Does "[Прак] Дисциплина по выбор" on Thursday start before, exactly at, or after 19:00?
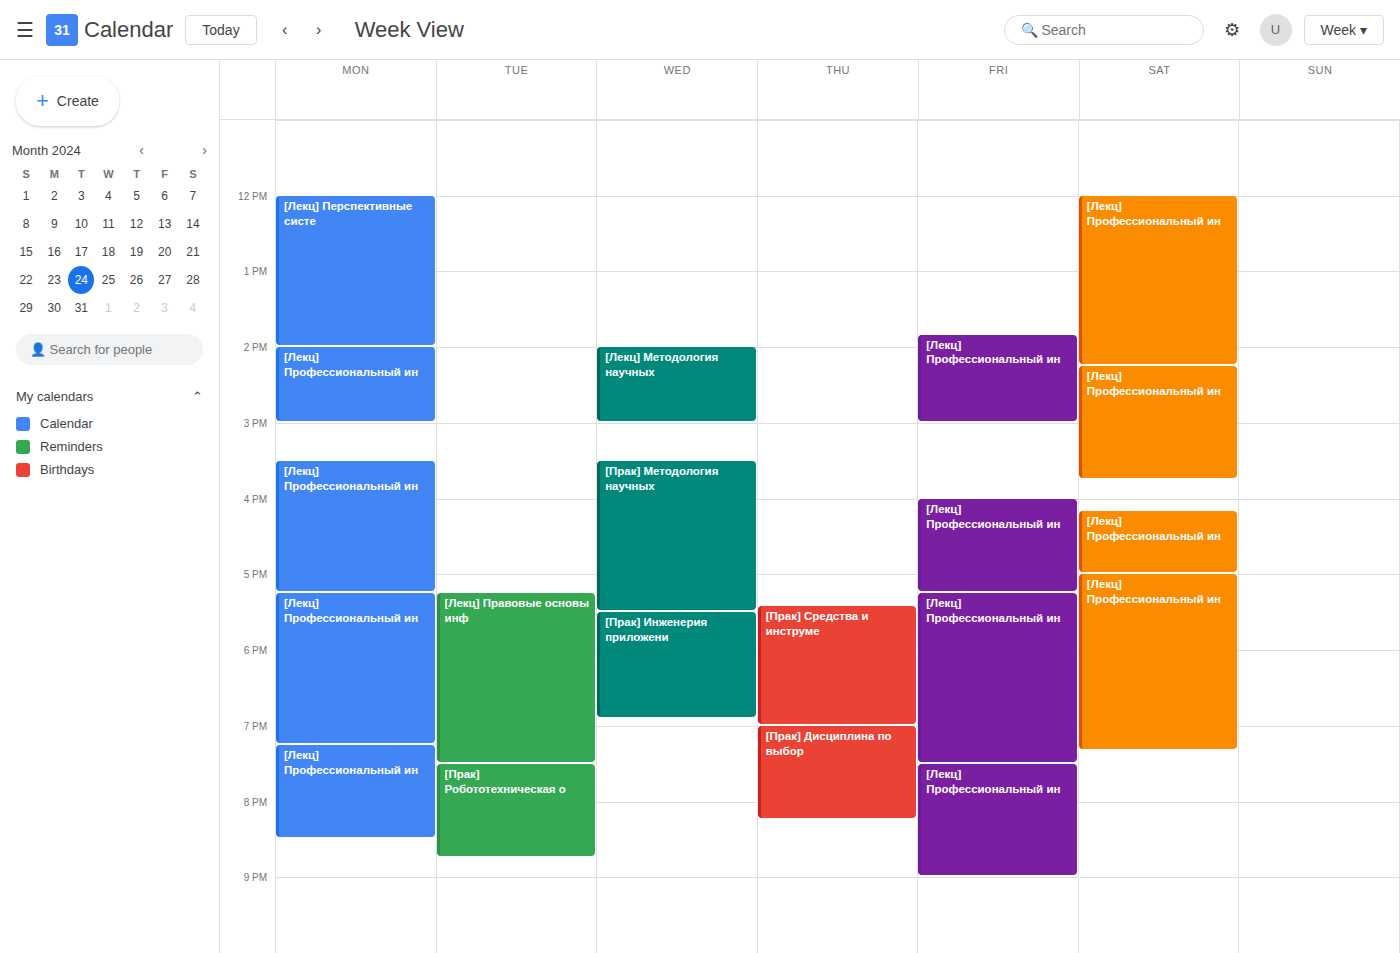
19:00 -- exactly at 19:00, on the 19:00 line.